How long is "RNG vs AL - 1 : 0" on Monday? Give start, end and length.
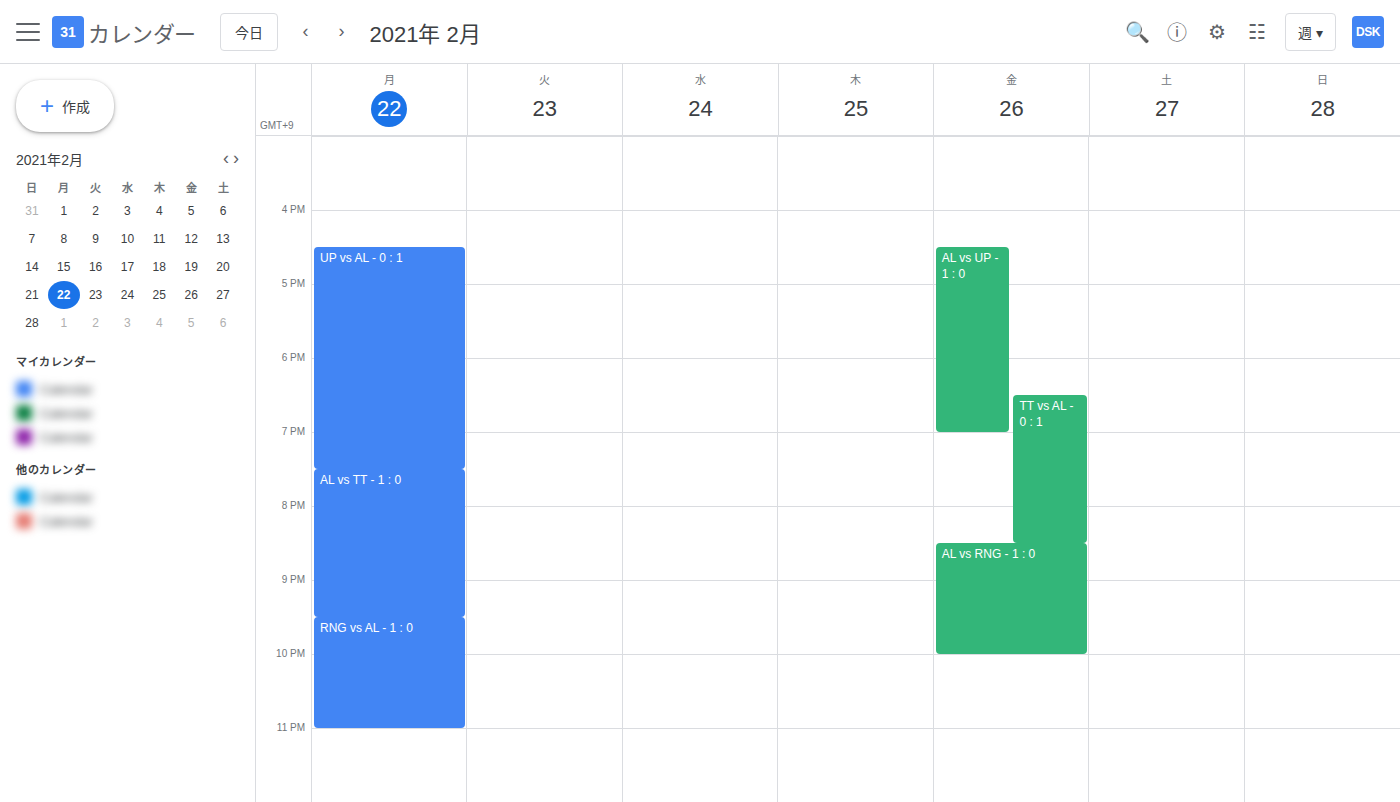
9:30 PM to 11:00 PM, 1 hour 30 minutes